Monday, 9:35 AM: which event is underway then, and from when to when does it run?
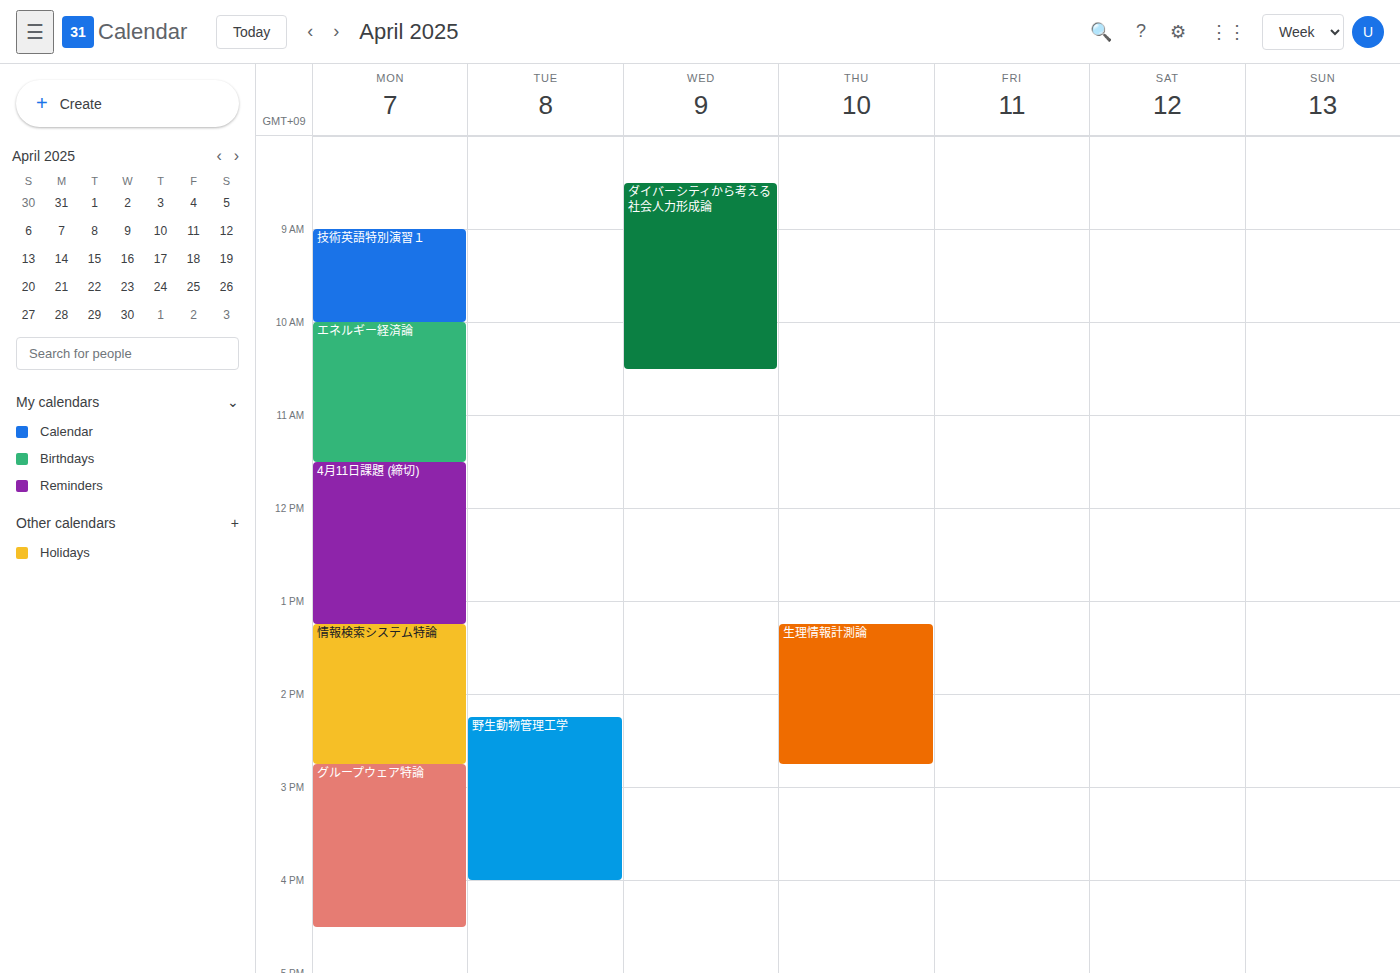
"技術英語特別演習１", 9:00 AM to 10:00 AM